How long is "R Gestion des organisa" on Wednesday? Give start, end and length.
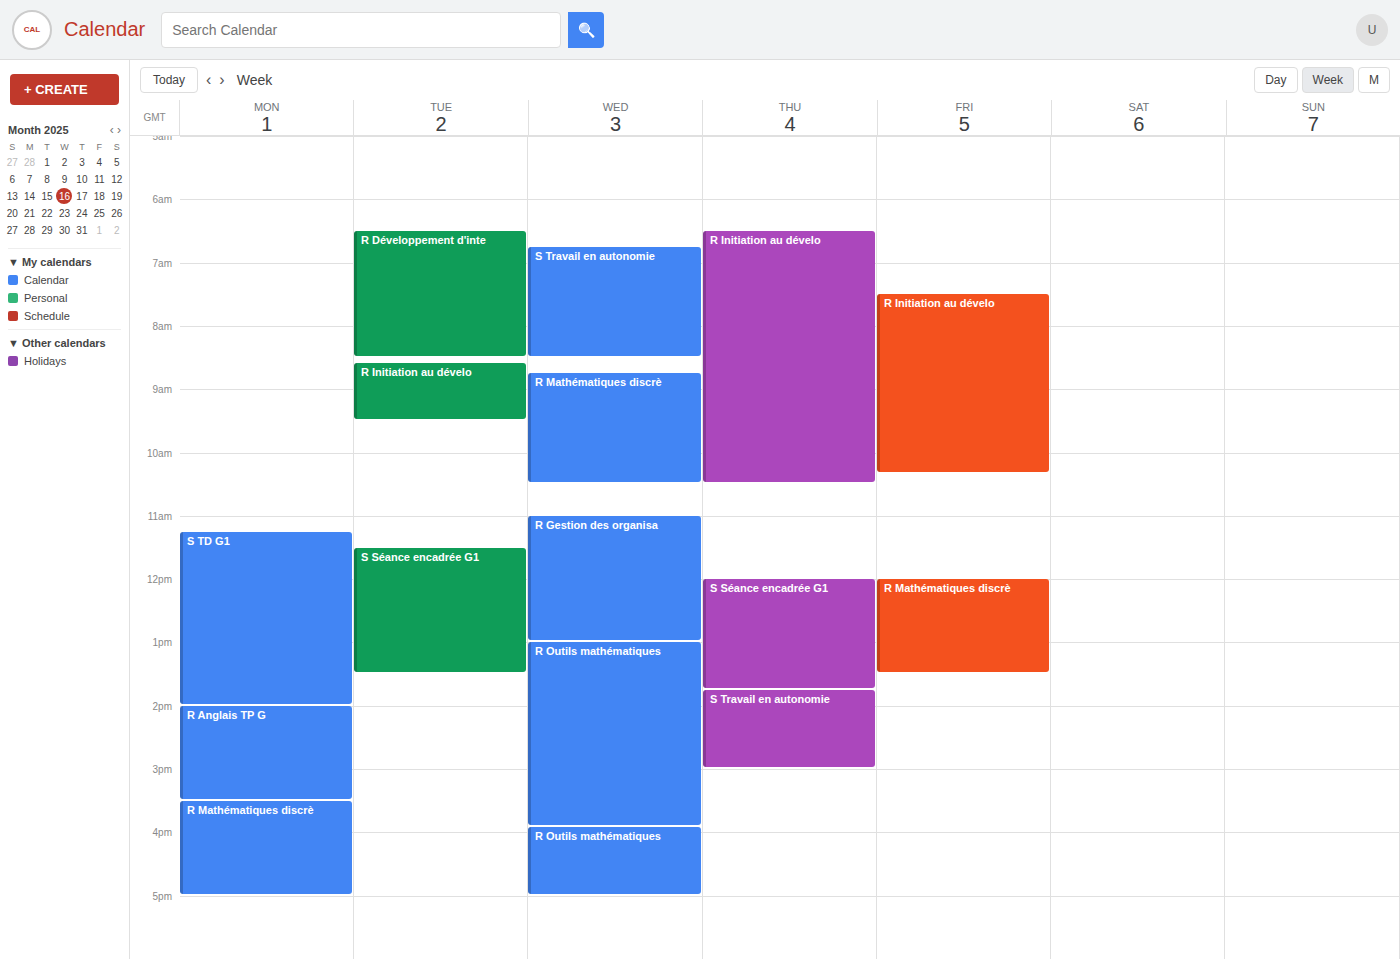
11:00 AM to 1:00 PM, 2 hours